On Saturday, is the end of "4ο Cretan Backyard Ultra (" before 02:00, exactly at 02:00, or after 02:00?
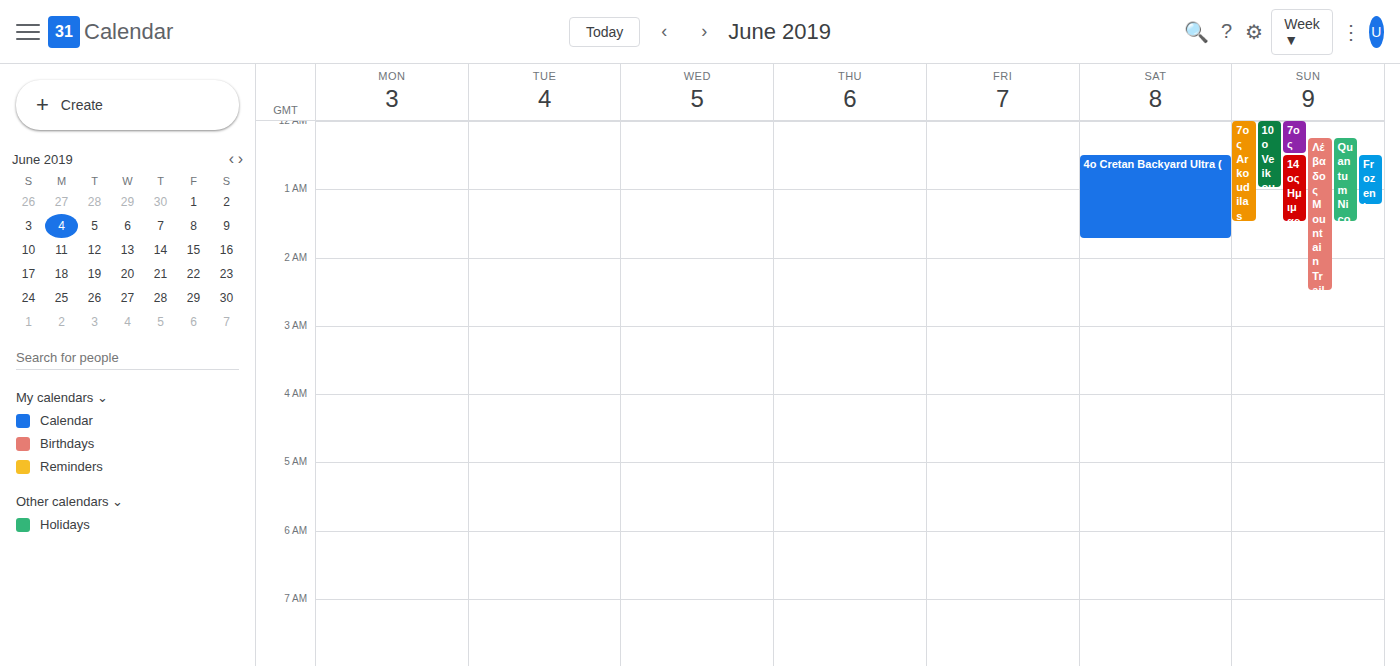
01:45 -- before 02:00, 15 minutes above the 02:00 line.